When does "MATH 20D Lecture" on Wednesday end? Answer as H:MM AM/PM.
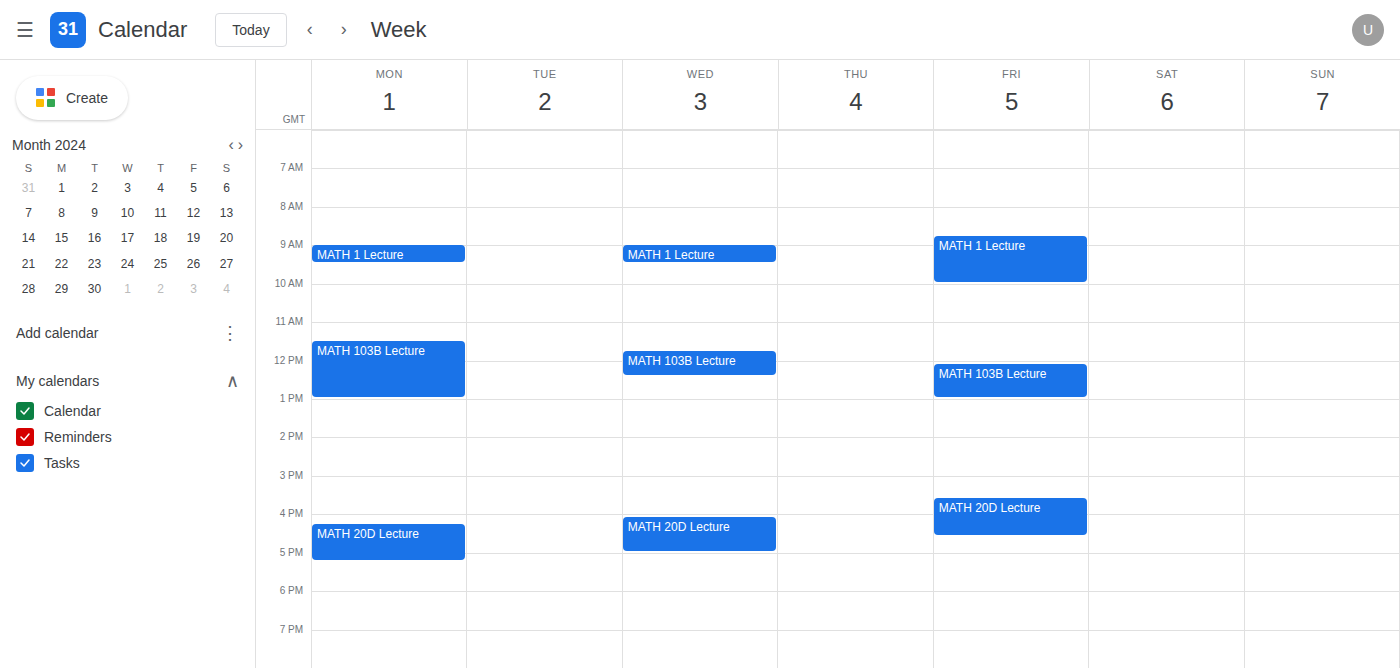
5:00 PM